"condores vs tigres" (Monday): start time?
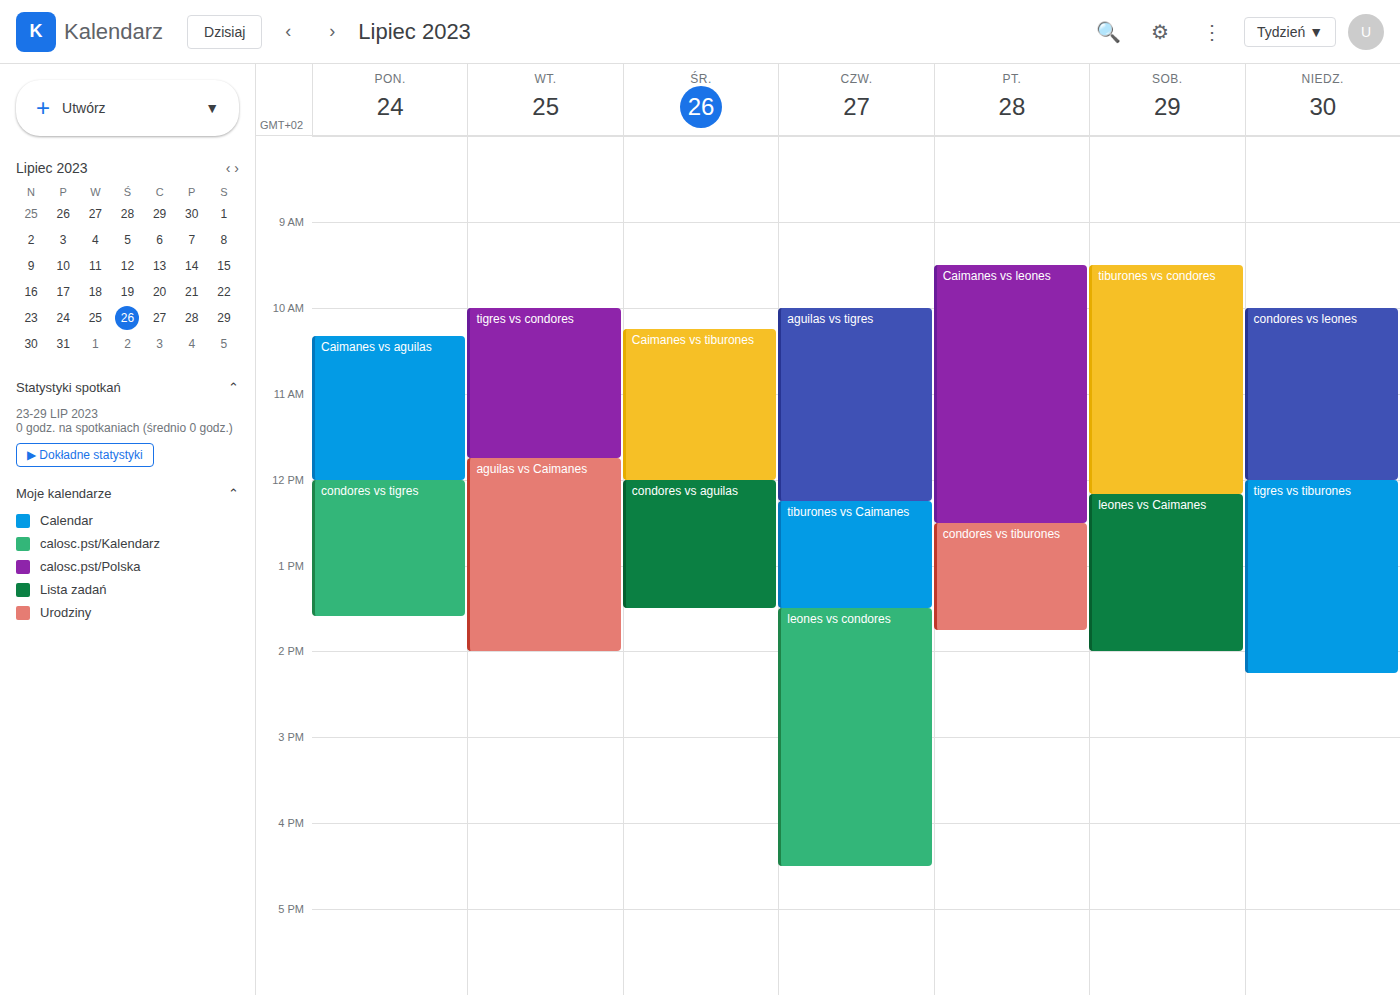
12:00 PM